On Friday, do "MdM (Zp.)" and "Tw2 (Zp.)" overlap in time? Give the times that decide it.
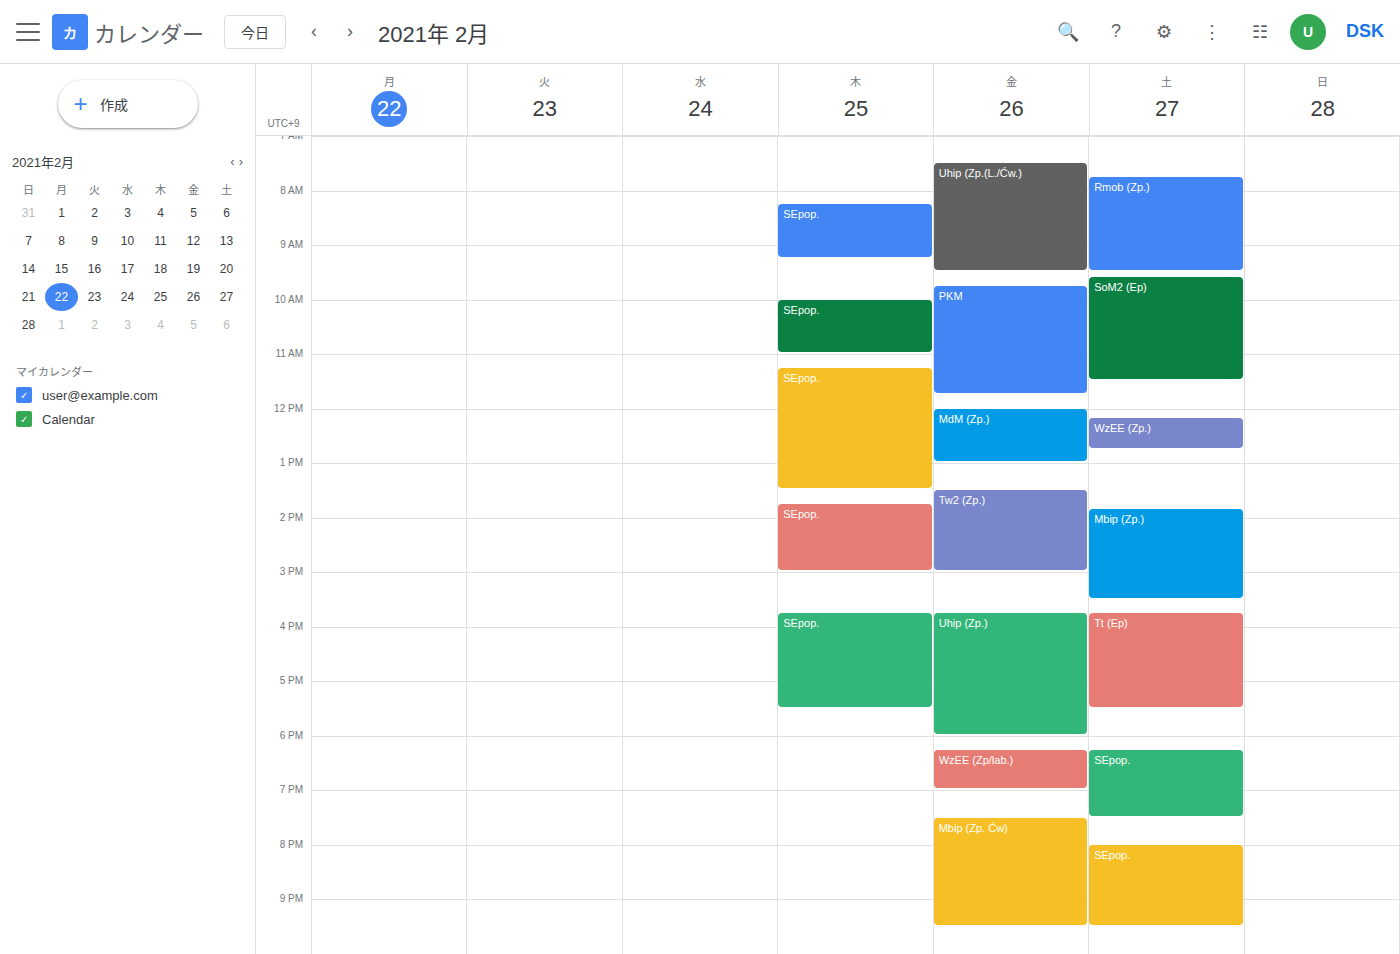
"MdM (Zp.)" ends at 1:00 PM and "Tw2 (Zp.)" starts at 1:30 PM -- no overlap.